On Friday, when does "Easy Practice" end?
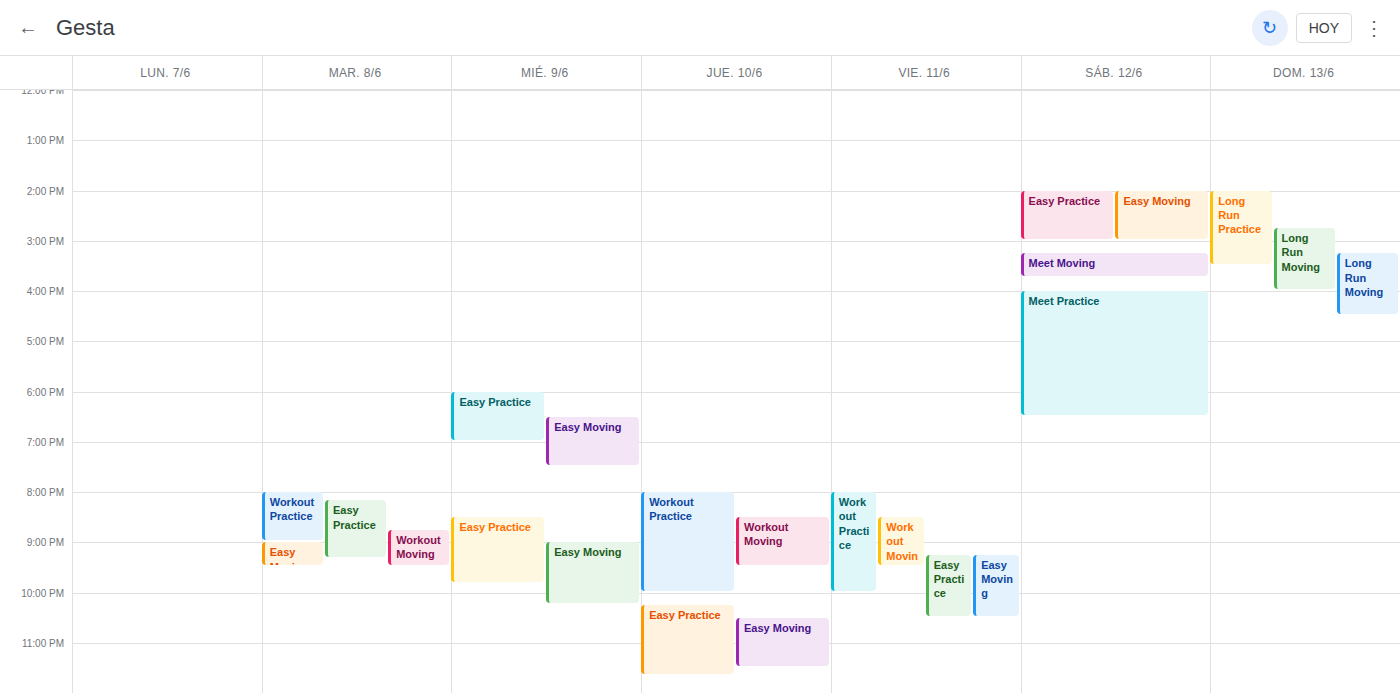
10:30 PM